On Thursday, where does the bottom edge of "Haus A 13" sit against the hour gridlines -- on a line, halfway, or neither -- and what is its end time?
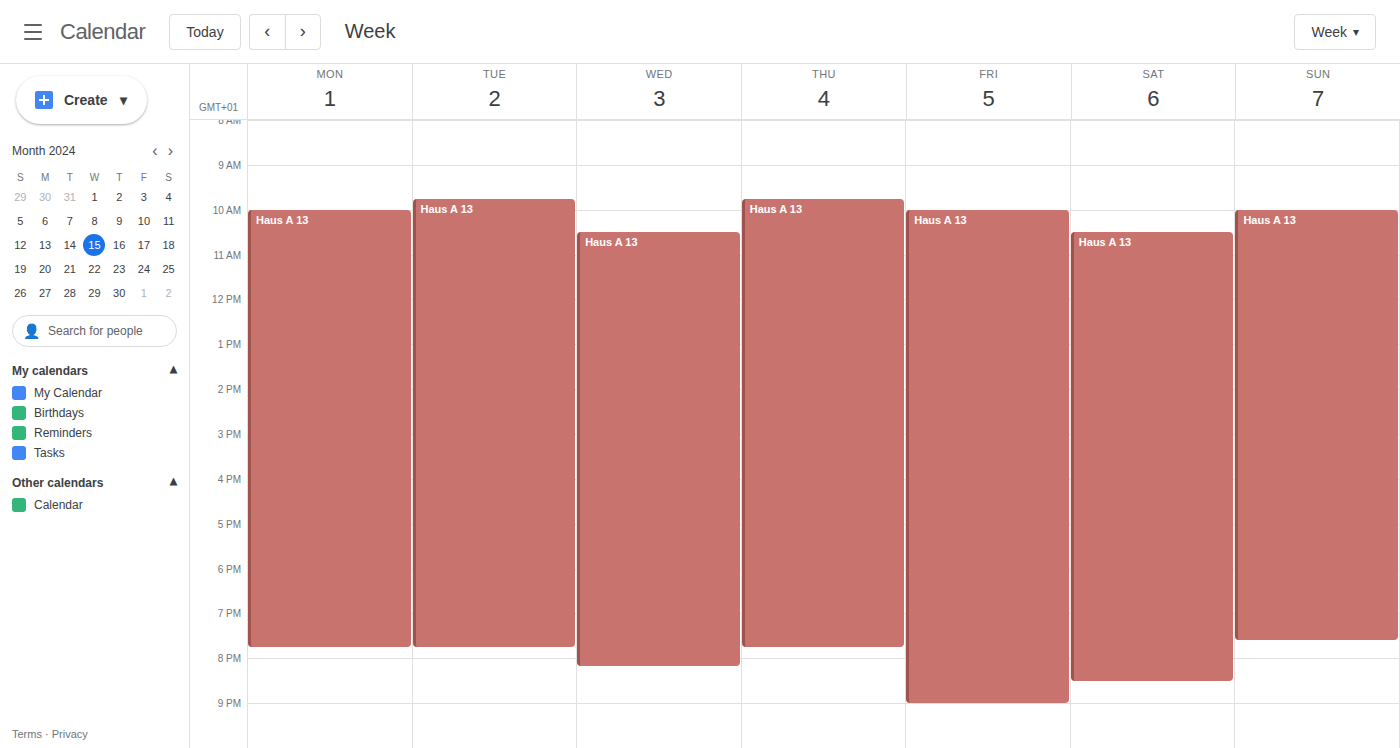
7:45 PM -- neither: three quarters of the way from the 7 PM line to the 8 PM line.